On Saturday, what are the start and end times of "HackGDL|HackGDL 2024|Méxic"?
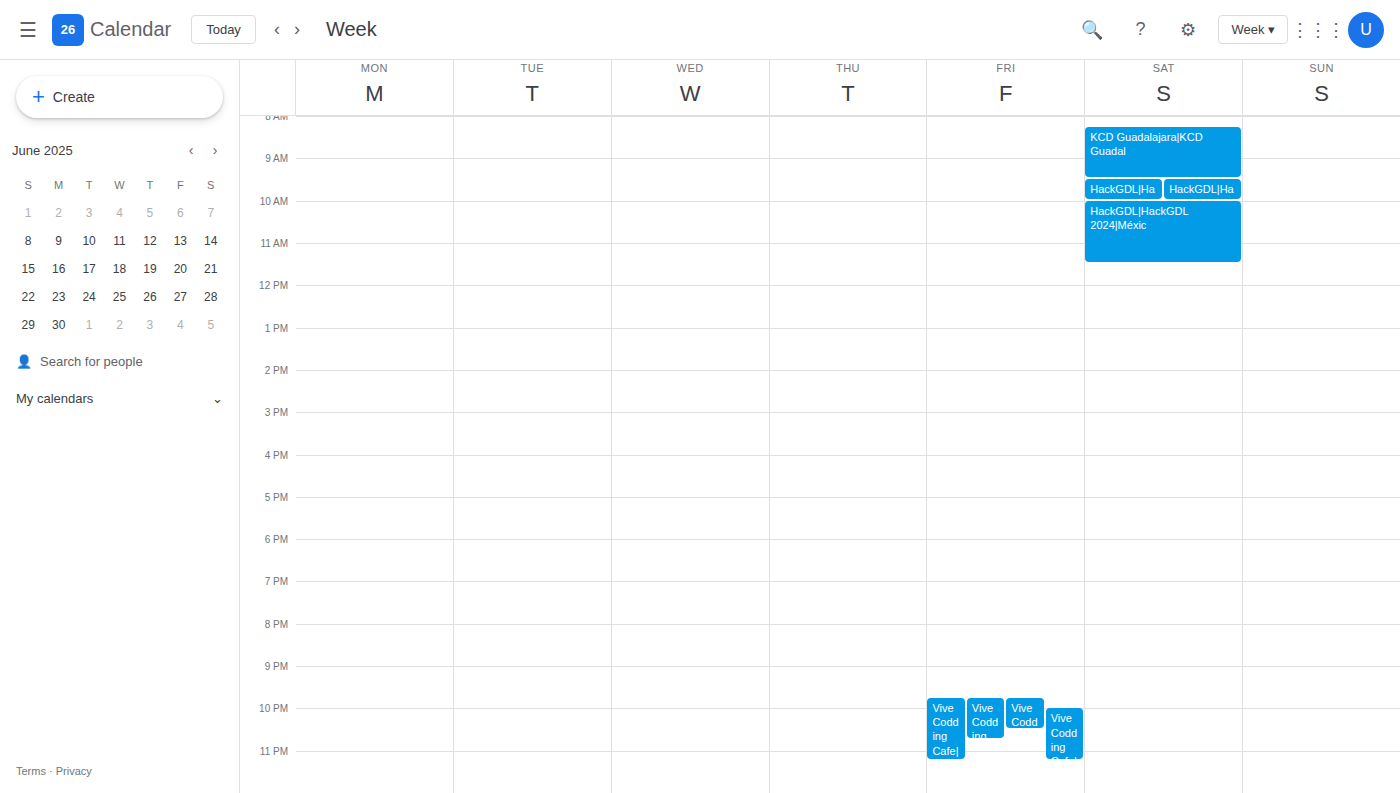
10:00 AM to 11:30 AM